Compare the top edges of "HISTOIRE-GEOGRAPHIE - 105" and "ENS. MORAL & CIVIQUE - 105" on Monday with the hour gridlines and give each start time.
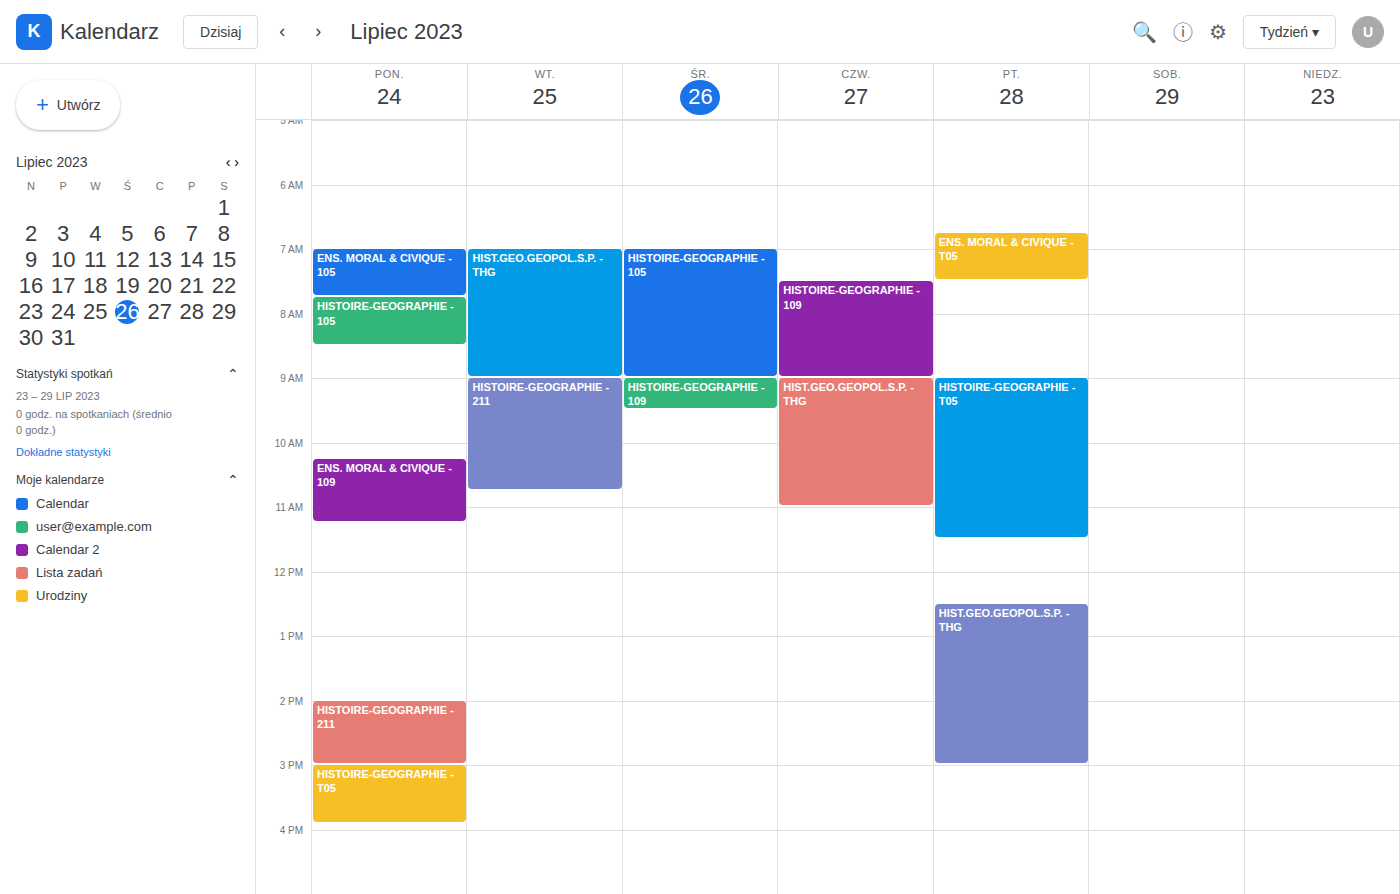
"HISTOIRE-GEOGRAPHIE - 105": 07:45, neither: three quarters of the way from the 07:00 line to the 08:00 line. "ENS. MORAL & CIVIQUE - 105": 07:00, exactly on the 07:00 line.